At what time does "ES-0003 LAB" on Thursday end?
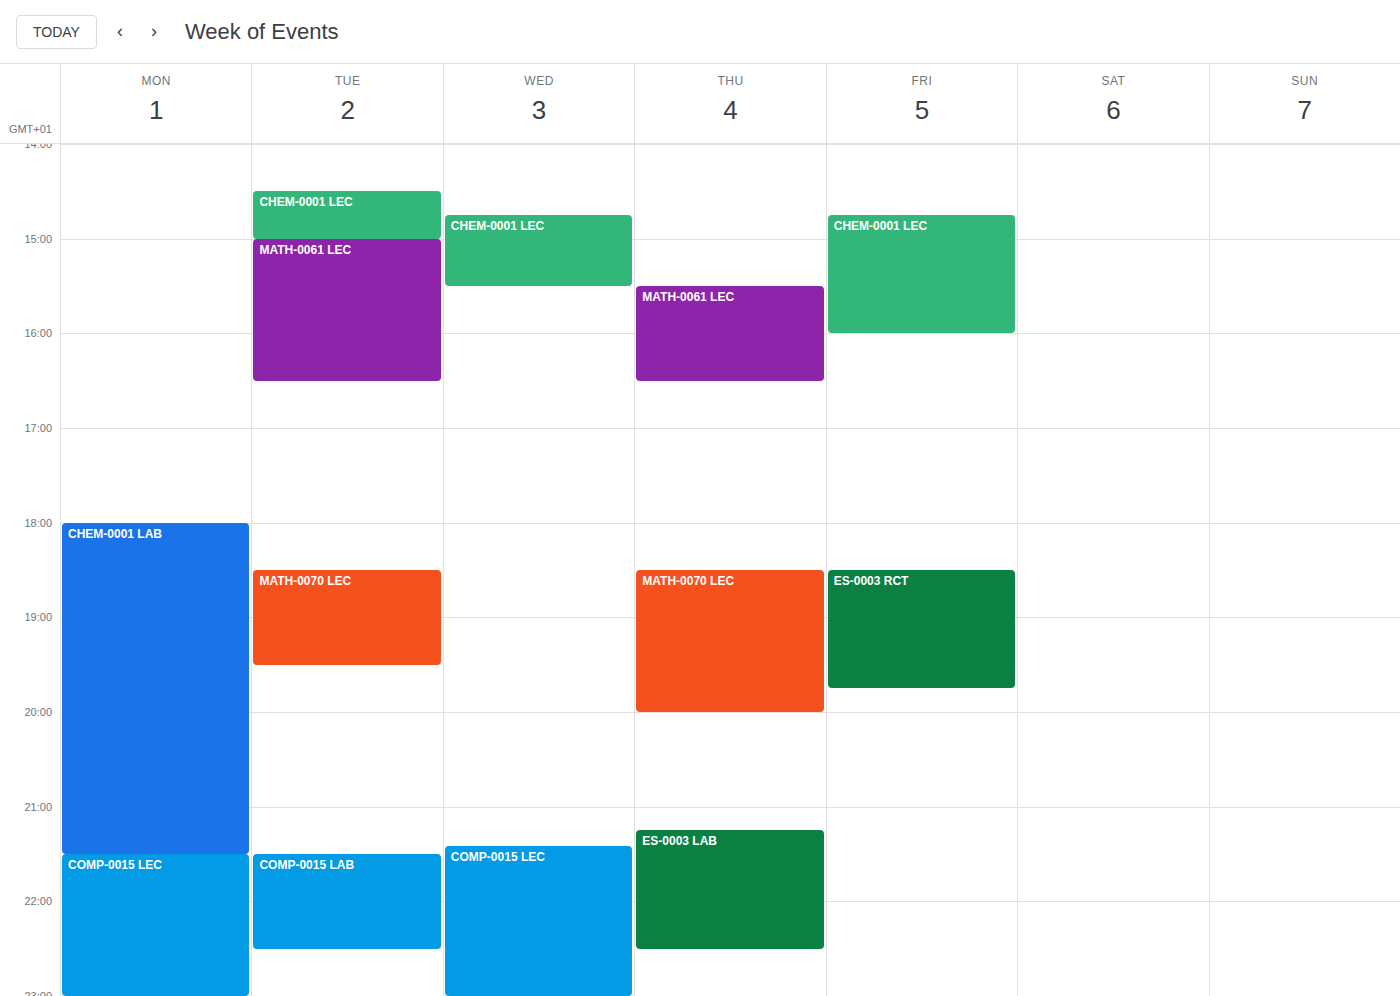
10:30 PM